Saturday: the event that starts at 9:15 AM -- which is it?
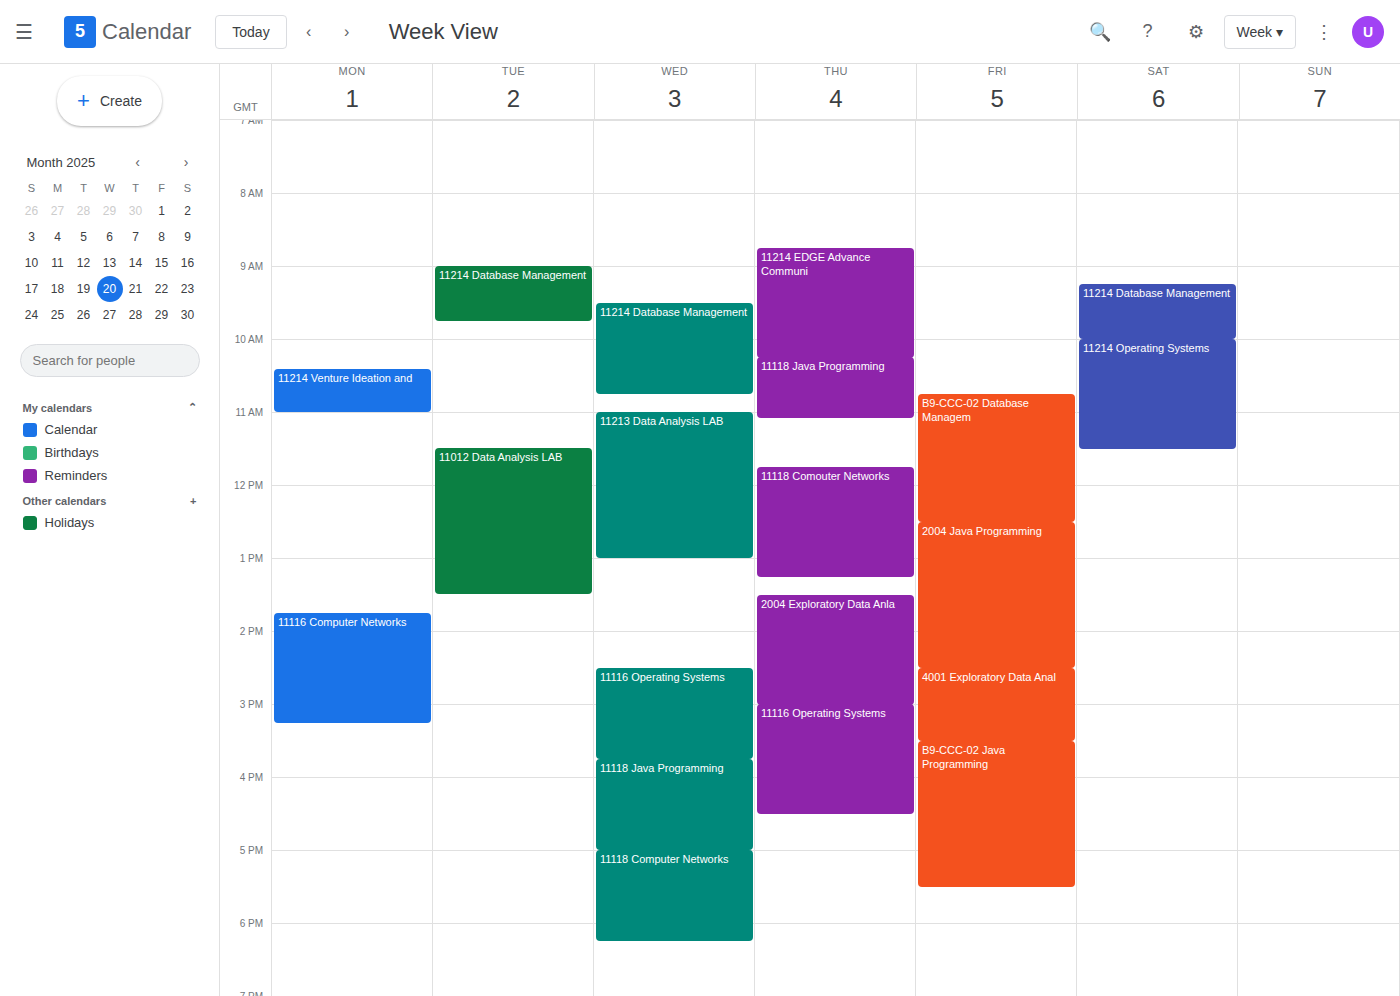
"11214 Database Management"